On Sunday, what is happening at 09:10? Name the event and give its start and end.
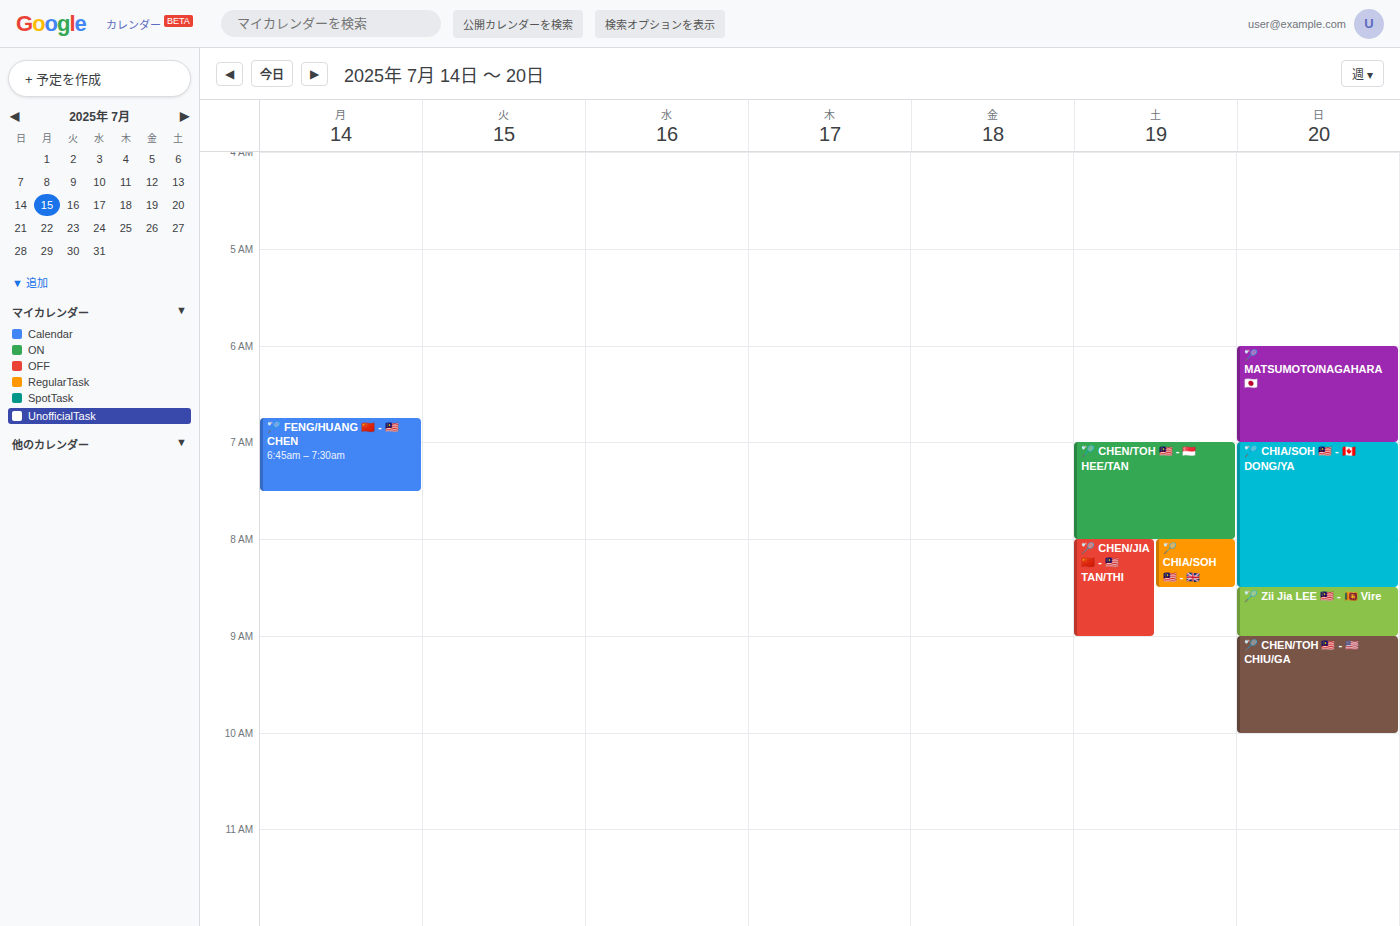
"🏸 CHEN/TOH 🇲🇾 - 🇺🇸 CHIU/GA", 09:00 to 10:00